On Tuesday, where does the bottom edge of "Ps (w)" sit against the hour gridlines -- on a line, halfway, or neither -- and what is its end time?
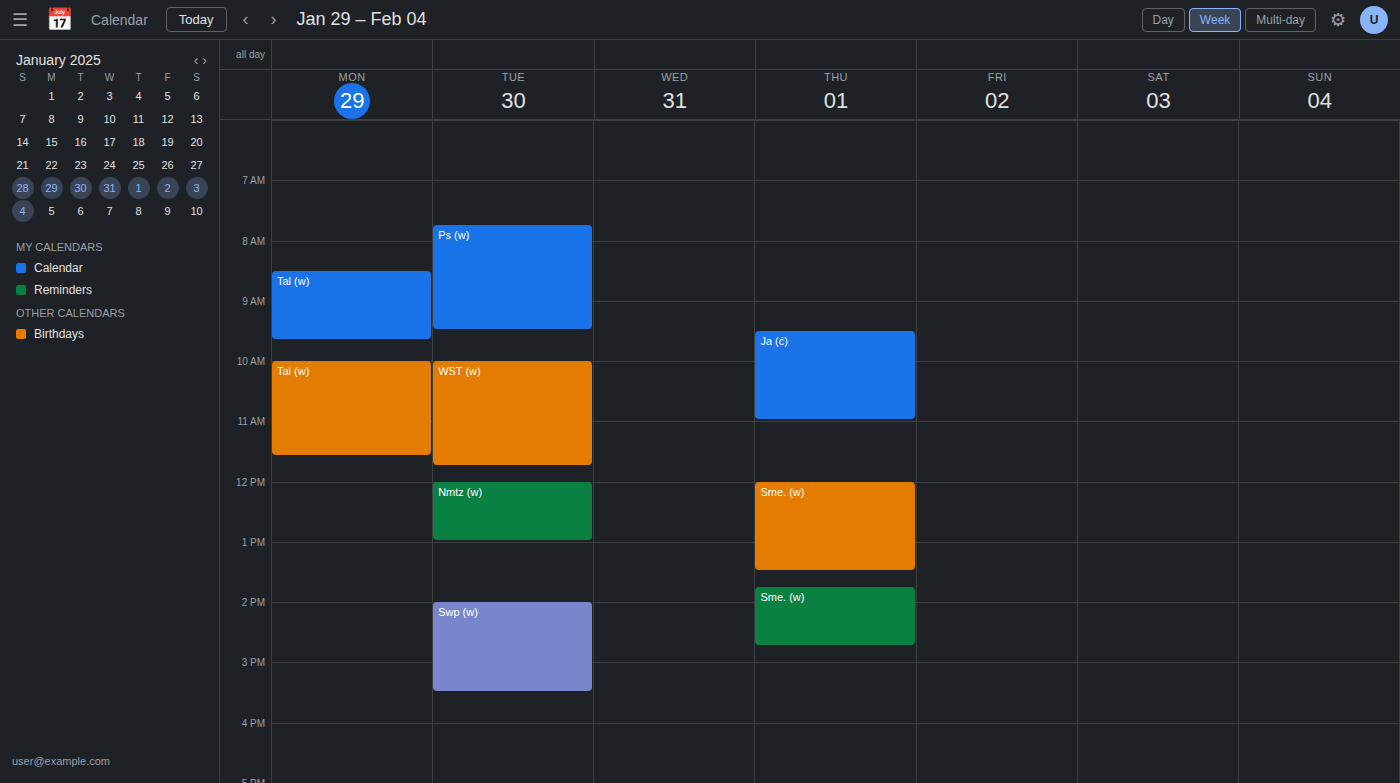
9:30 AM -- halfway between the 9 AM and 10 AM lines.